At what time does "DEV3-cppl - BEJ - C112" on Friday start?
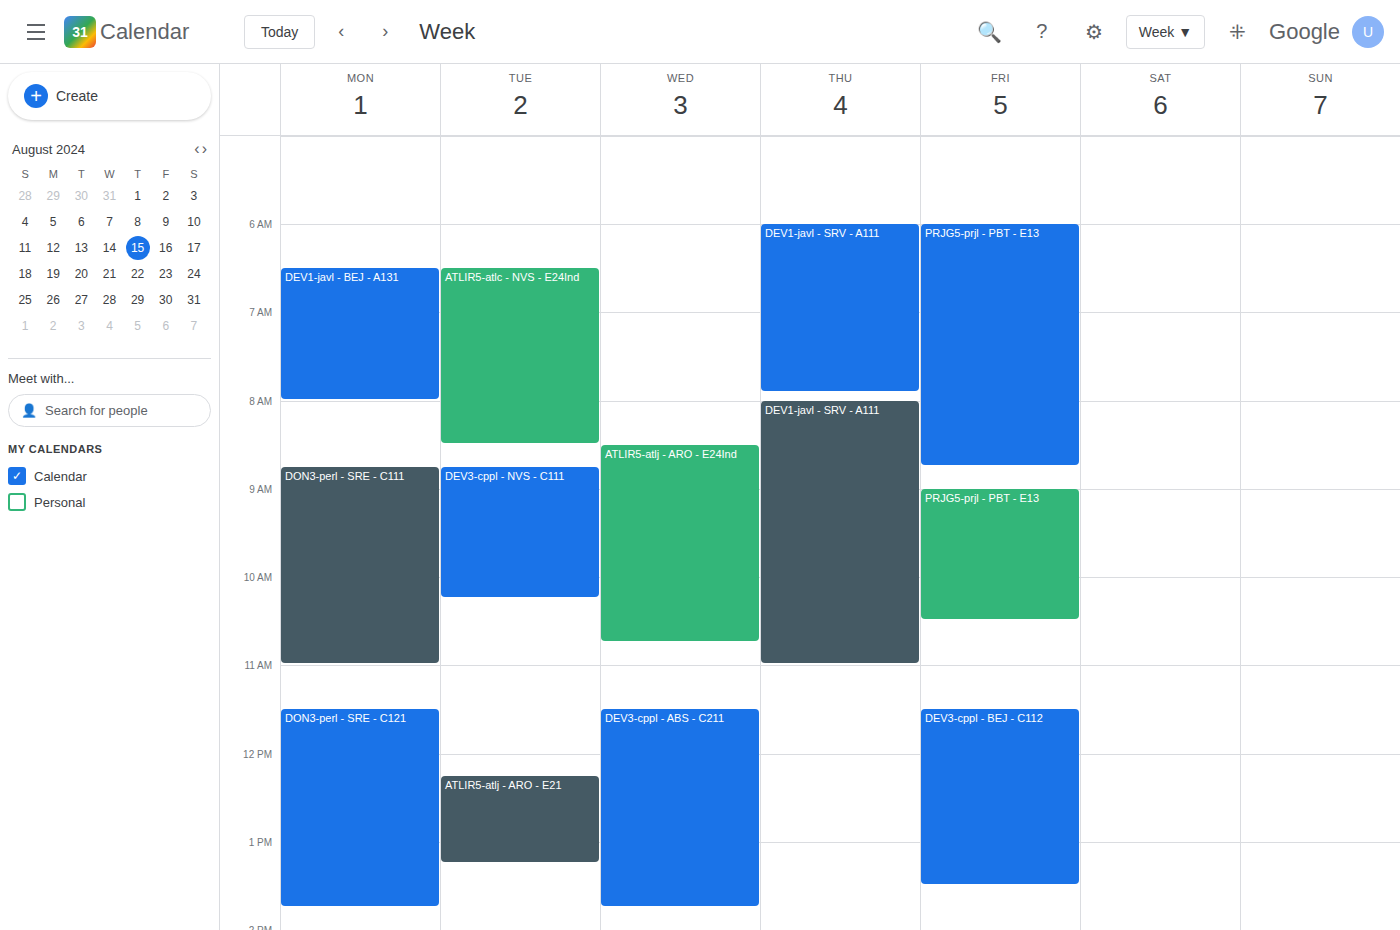
11:30 AM